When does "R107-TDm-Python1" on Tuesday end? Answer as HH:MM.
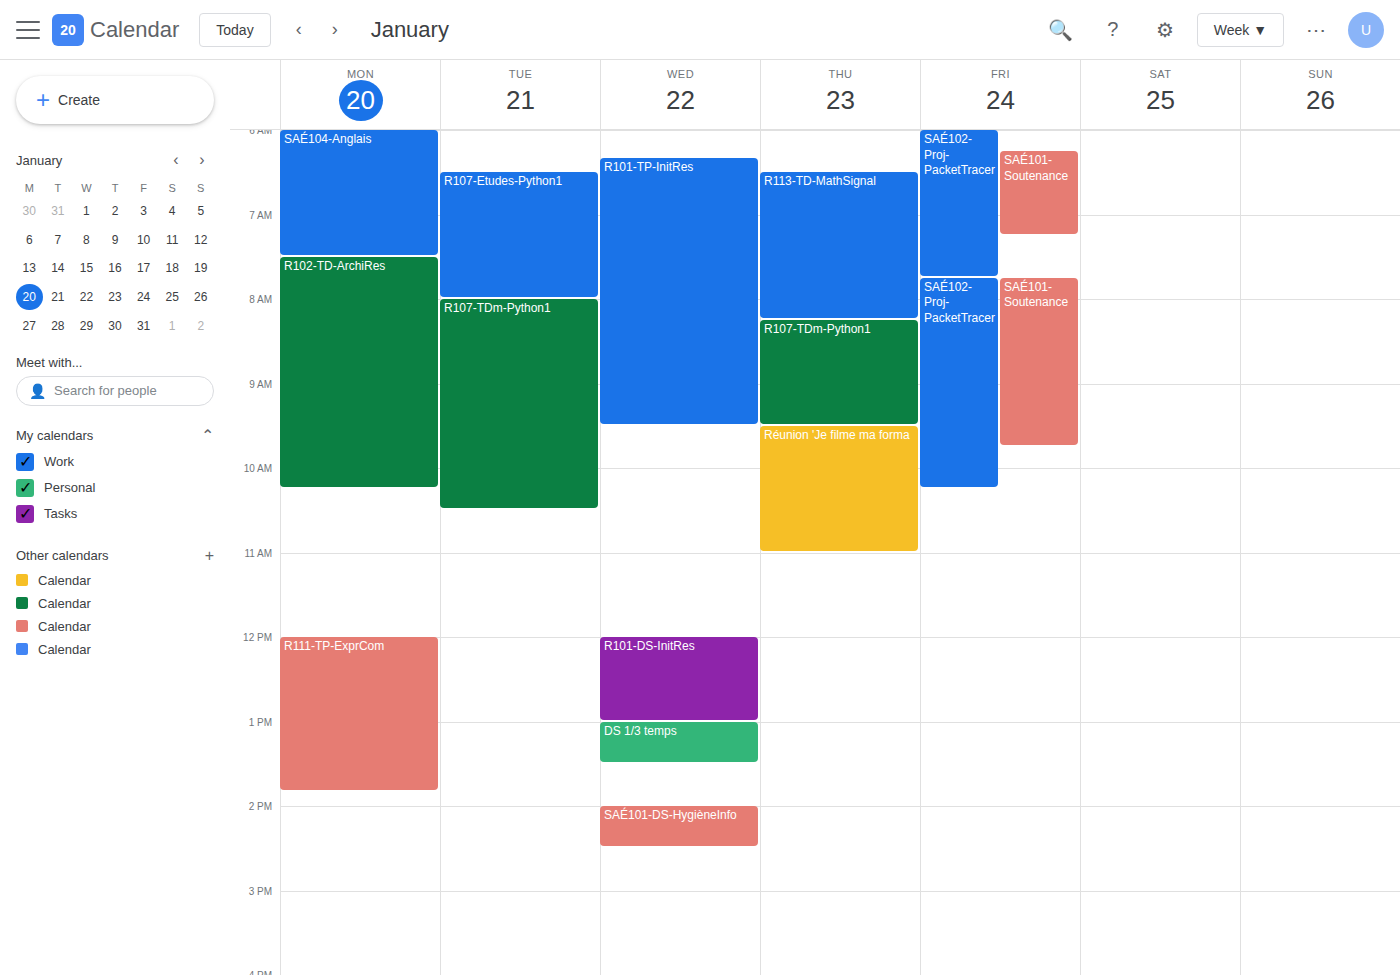
10:30